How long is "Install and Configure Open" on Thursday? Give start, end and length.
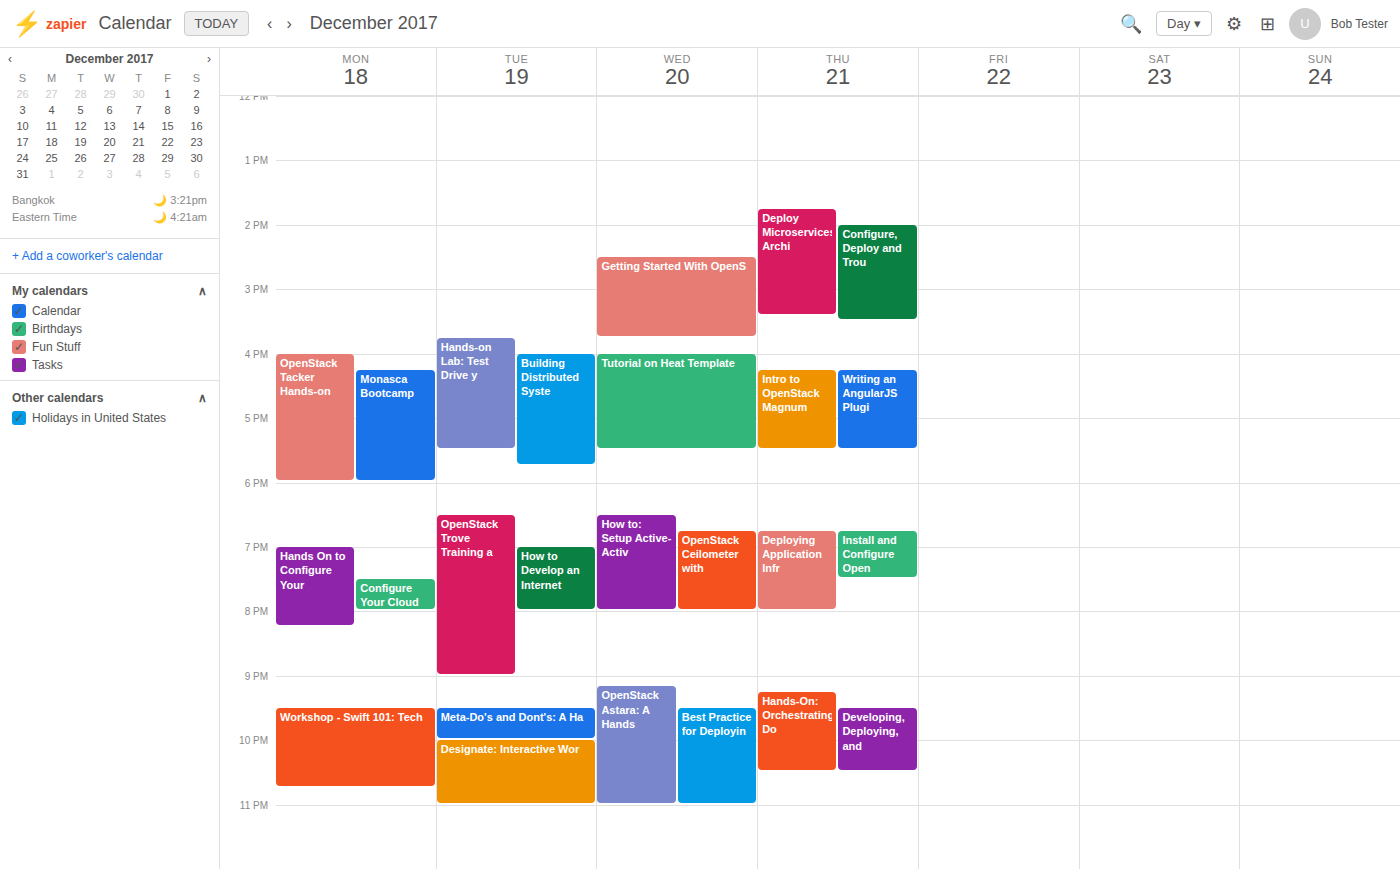
6:45 PM to 7:30 PM, 45 minutes